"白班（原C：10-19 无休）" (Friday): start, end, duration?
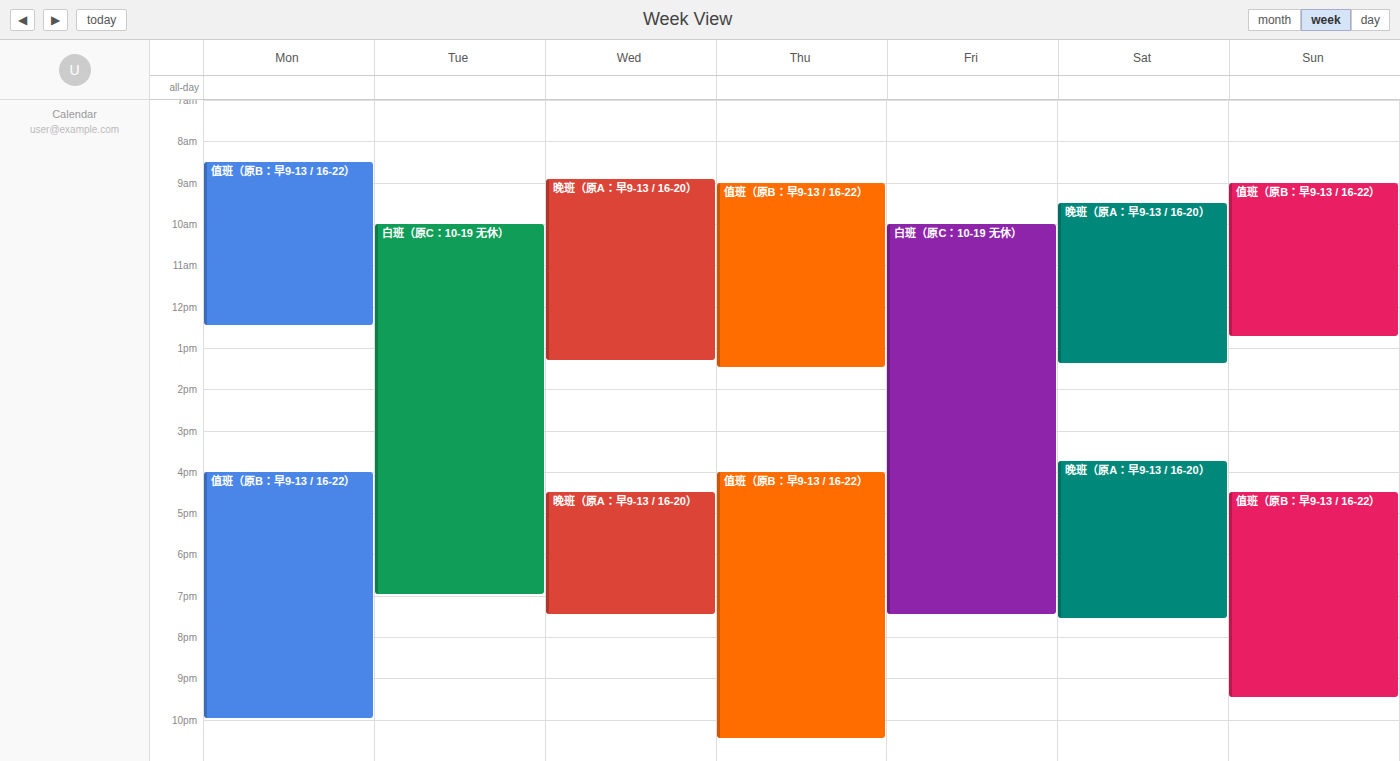
10:00 AM to 7:30 PM, 9 hours 30 minutes